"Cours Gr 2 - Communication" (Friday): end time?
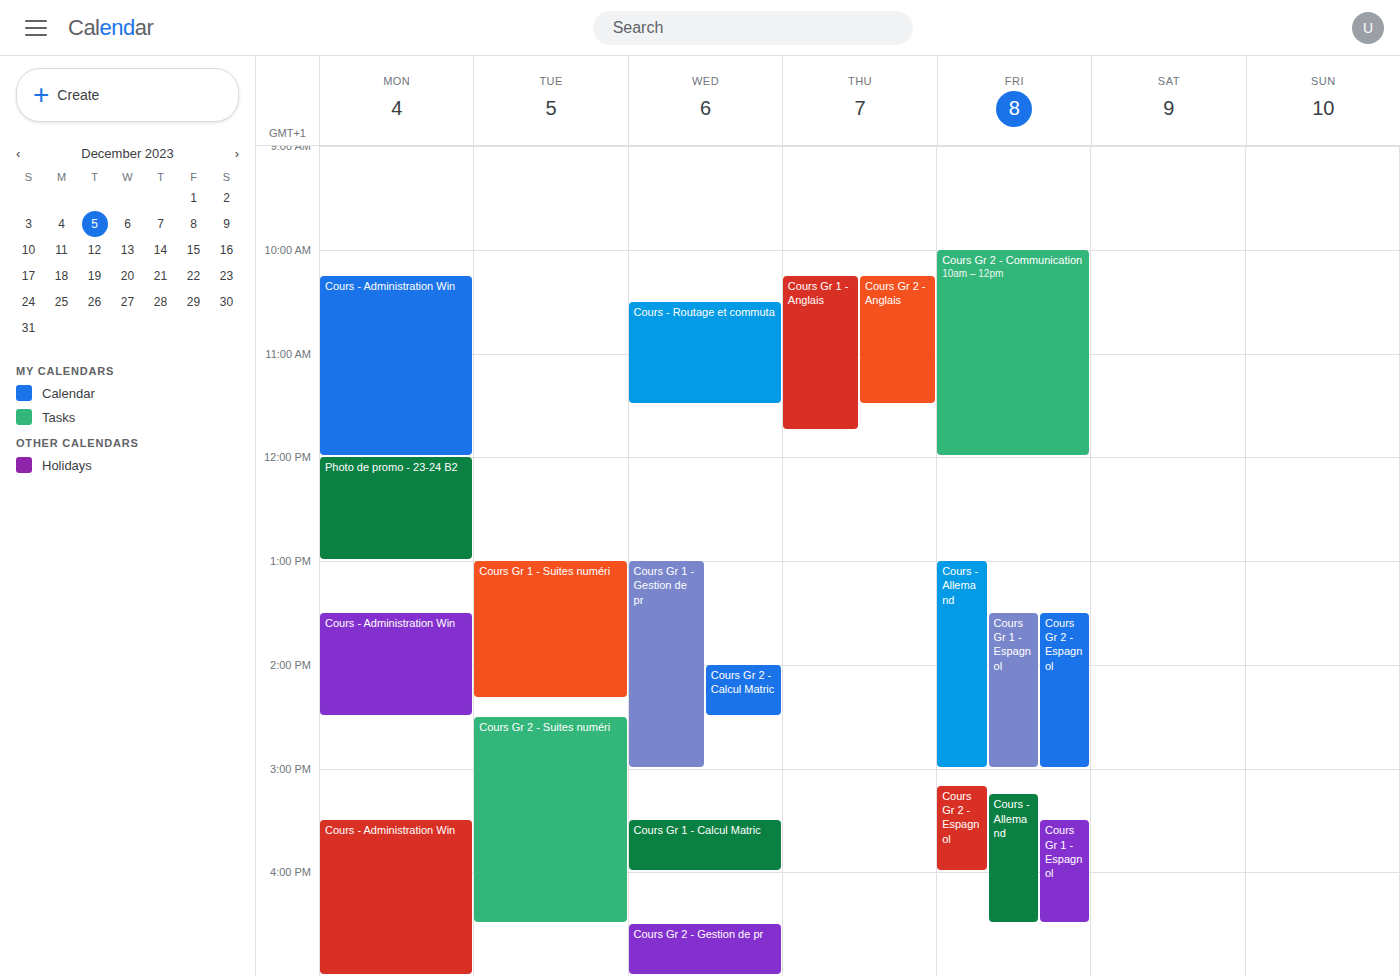
12:00 PM